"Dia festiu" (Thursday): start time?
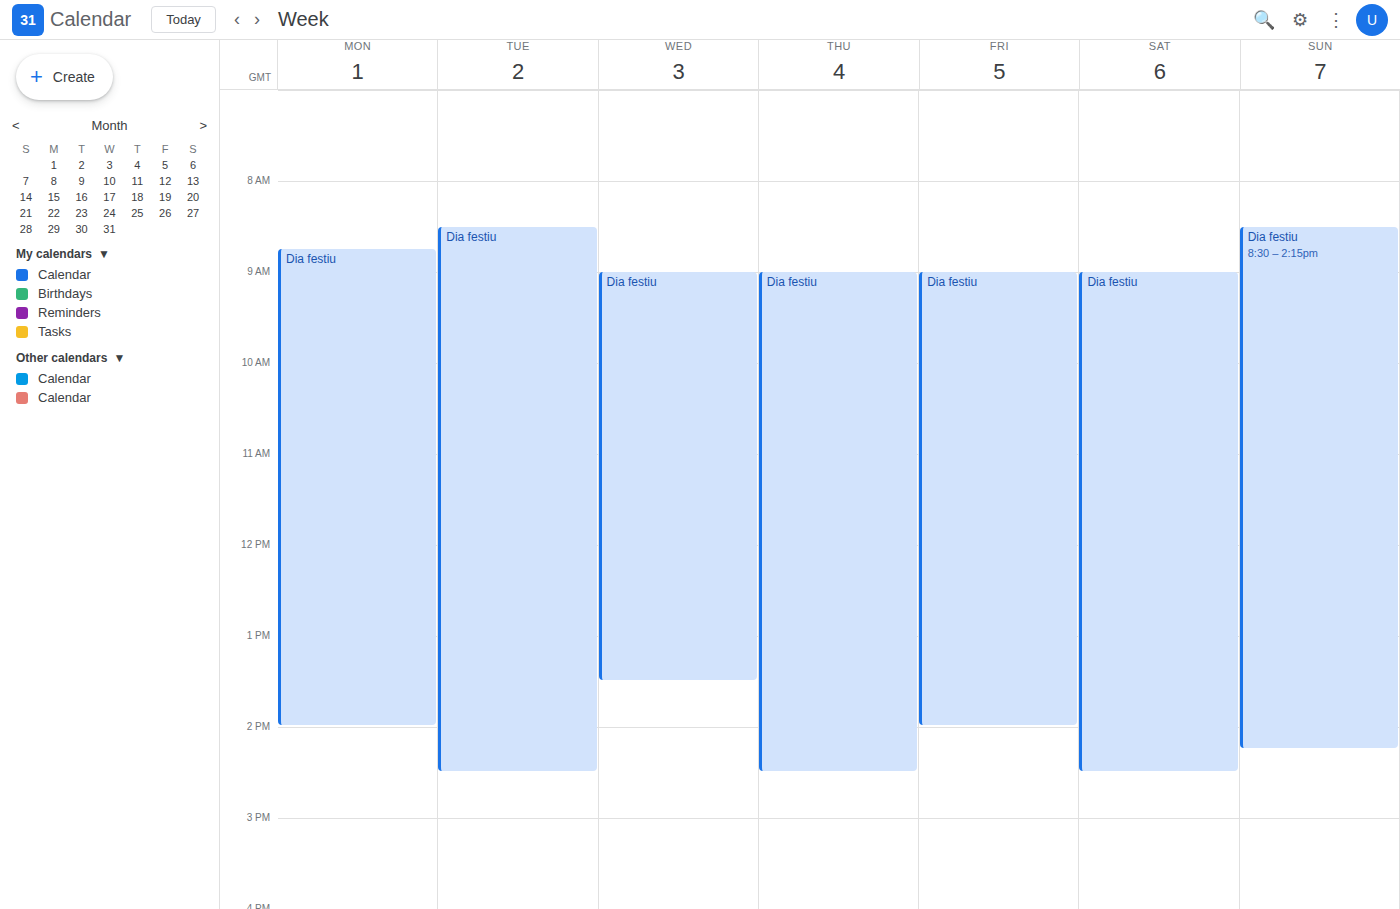
09:00